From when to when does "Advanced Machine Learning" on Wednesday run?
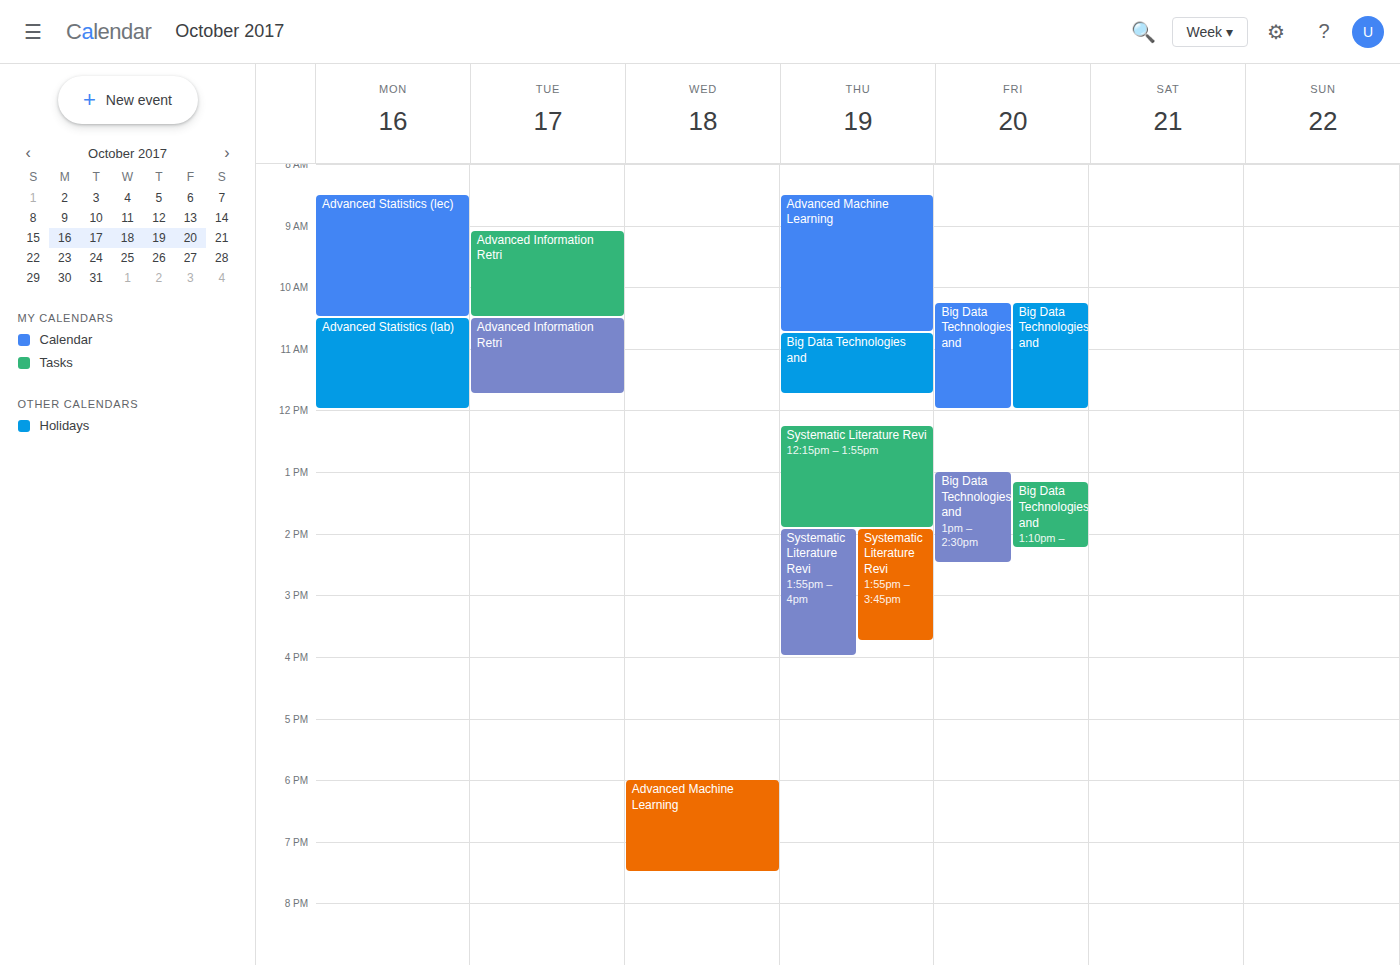
6:00 PM to 7:30 PM